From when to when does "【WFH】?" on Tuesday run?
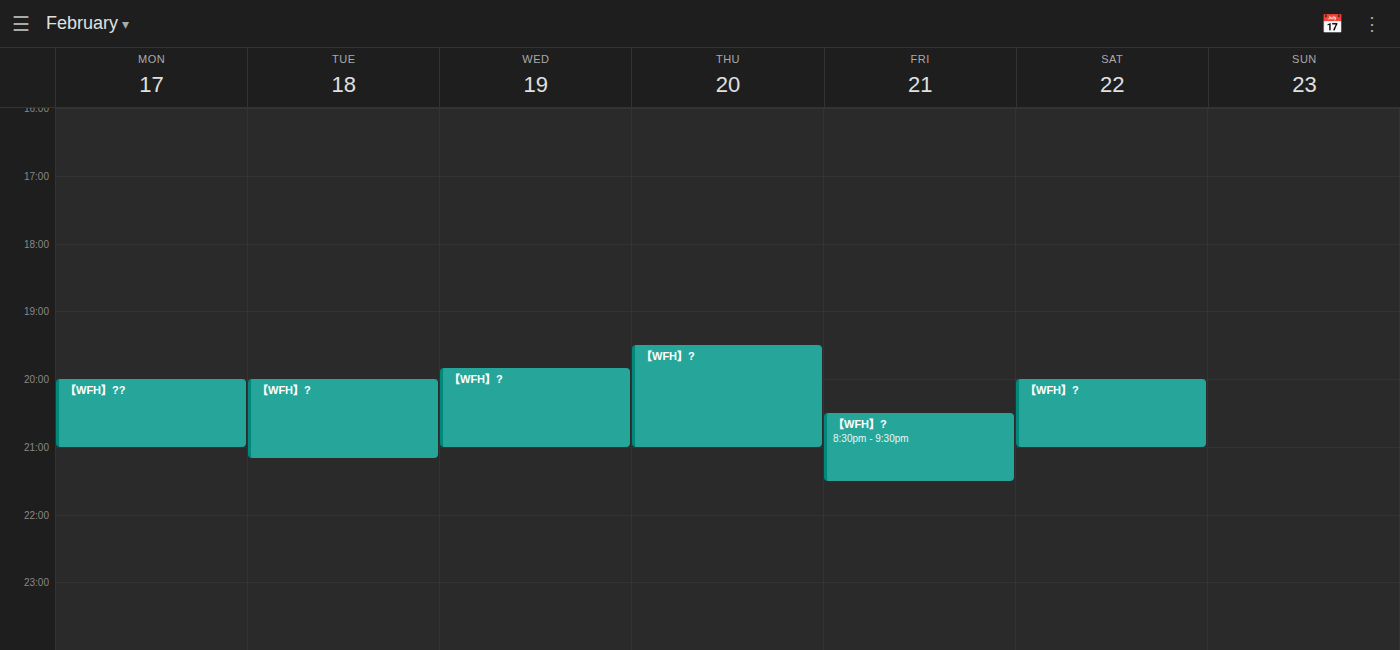
8:00 PM to 9:10 PM